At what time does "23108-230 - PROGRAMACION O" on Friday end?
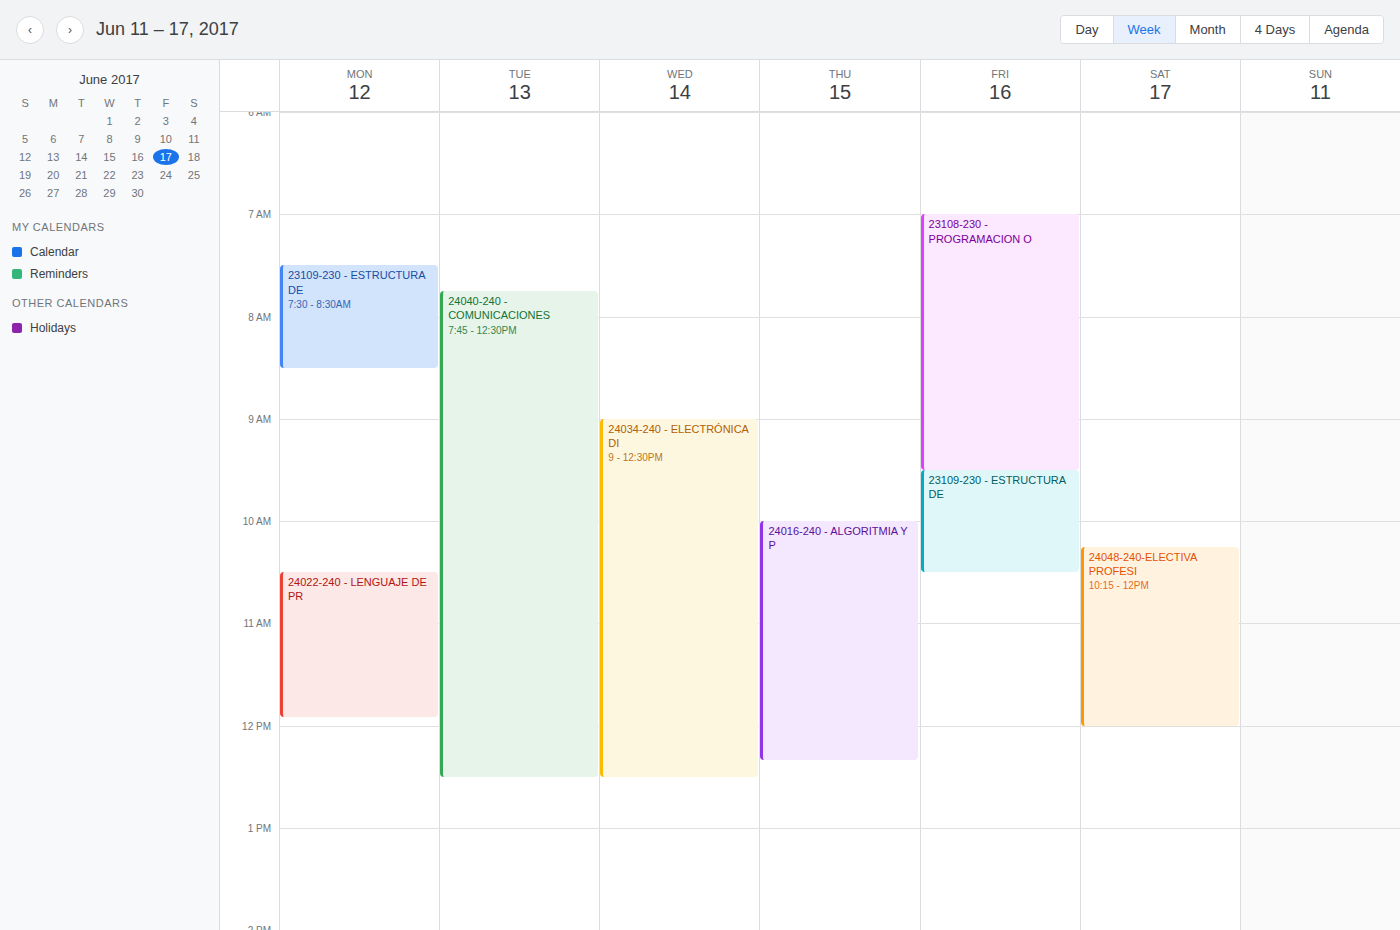
9:30 AM